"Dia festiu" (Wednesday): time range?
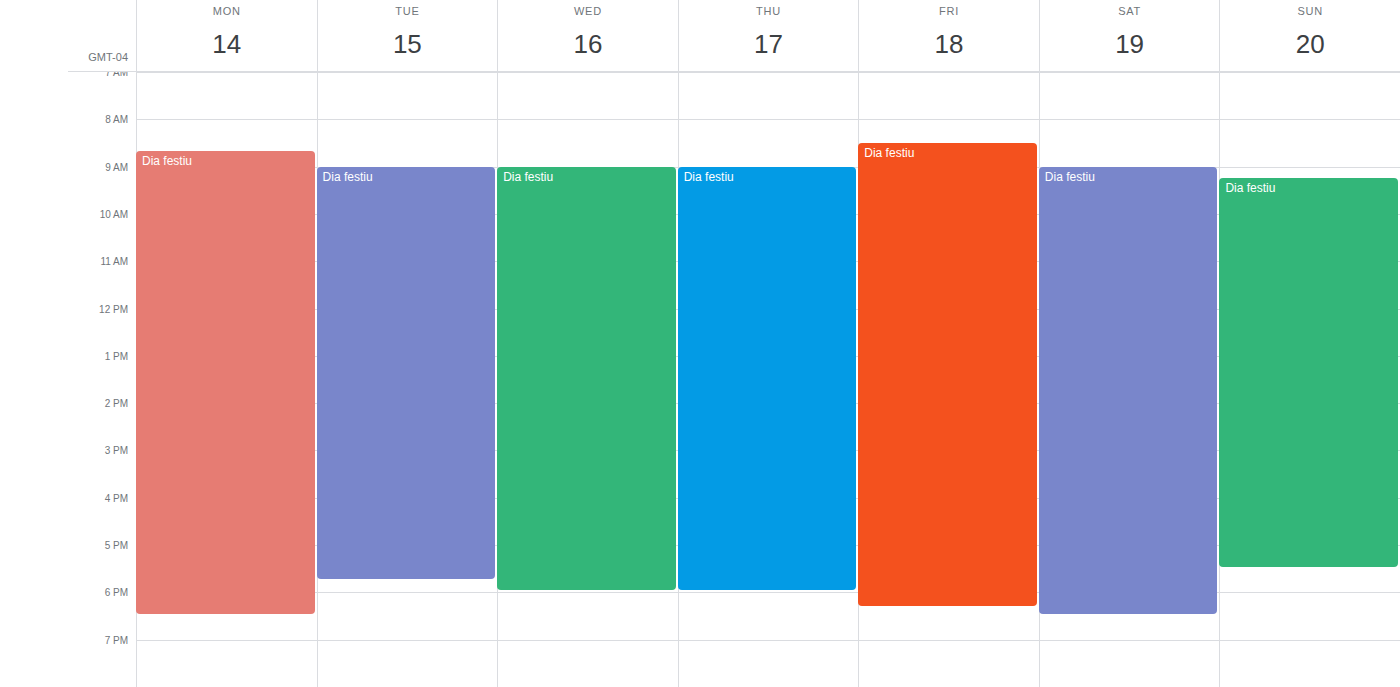
09:00 to 18:00